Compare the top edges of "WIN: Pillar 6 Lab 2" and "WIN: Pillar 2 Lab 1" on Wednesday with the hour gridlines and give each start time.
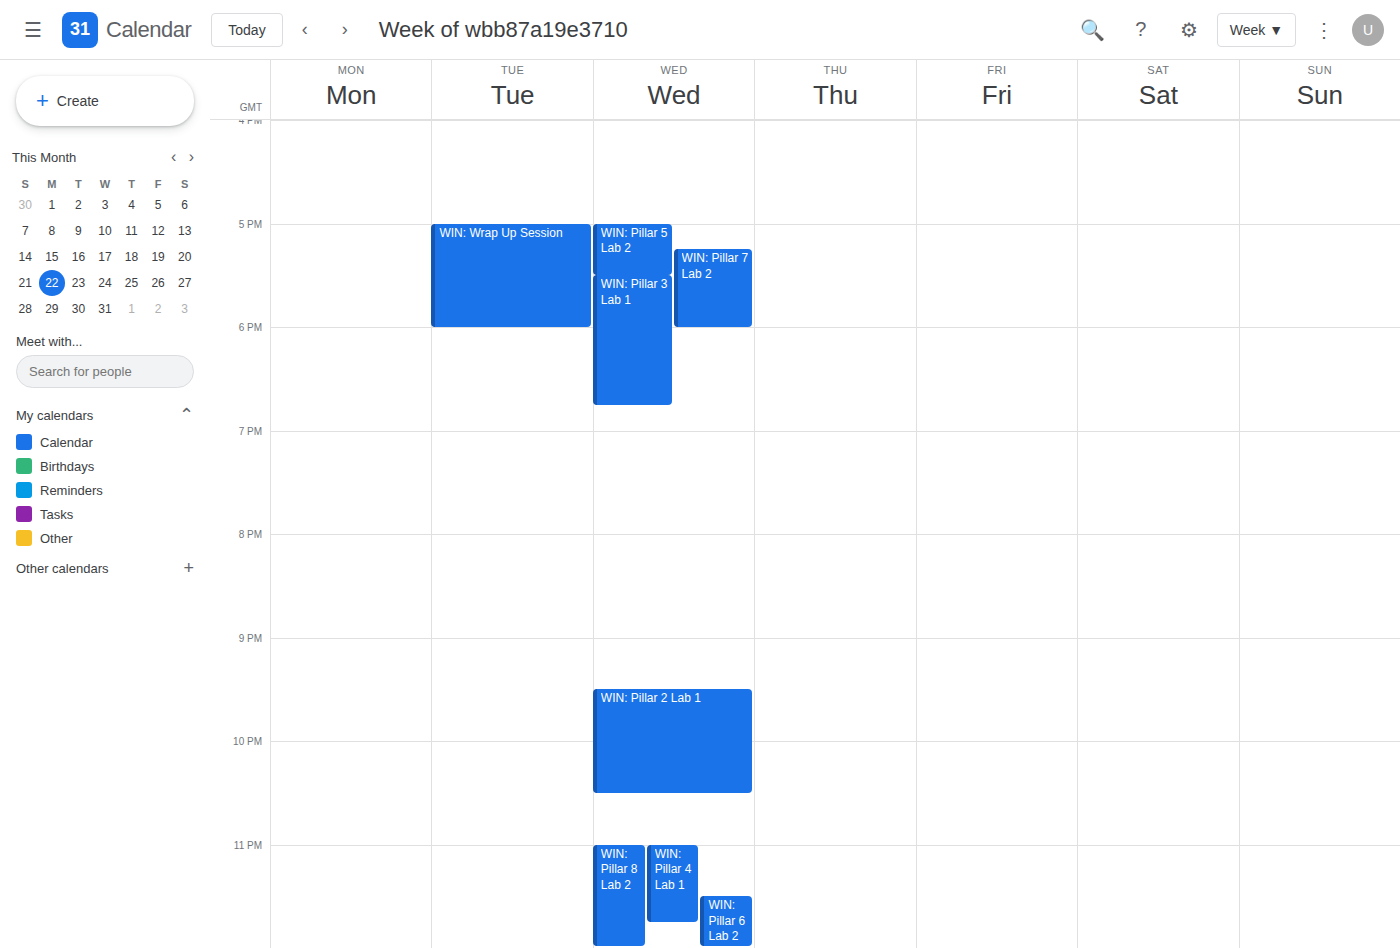
"WIN: Pillar 6 Lab 2": 11:30 PM, halfway between the 11 PM and 12 AM lines. "WIN: Pillar 2 Lab 1": 9:30 PM, halfway between the 9 PM and 10 PM lines.